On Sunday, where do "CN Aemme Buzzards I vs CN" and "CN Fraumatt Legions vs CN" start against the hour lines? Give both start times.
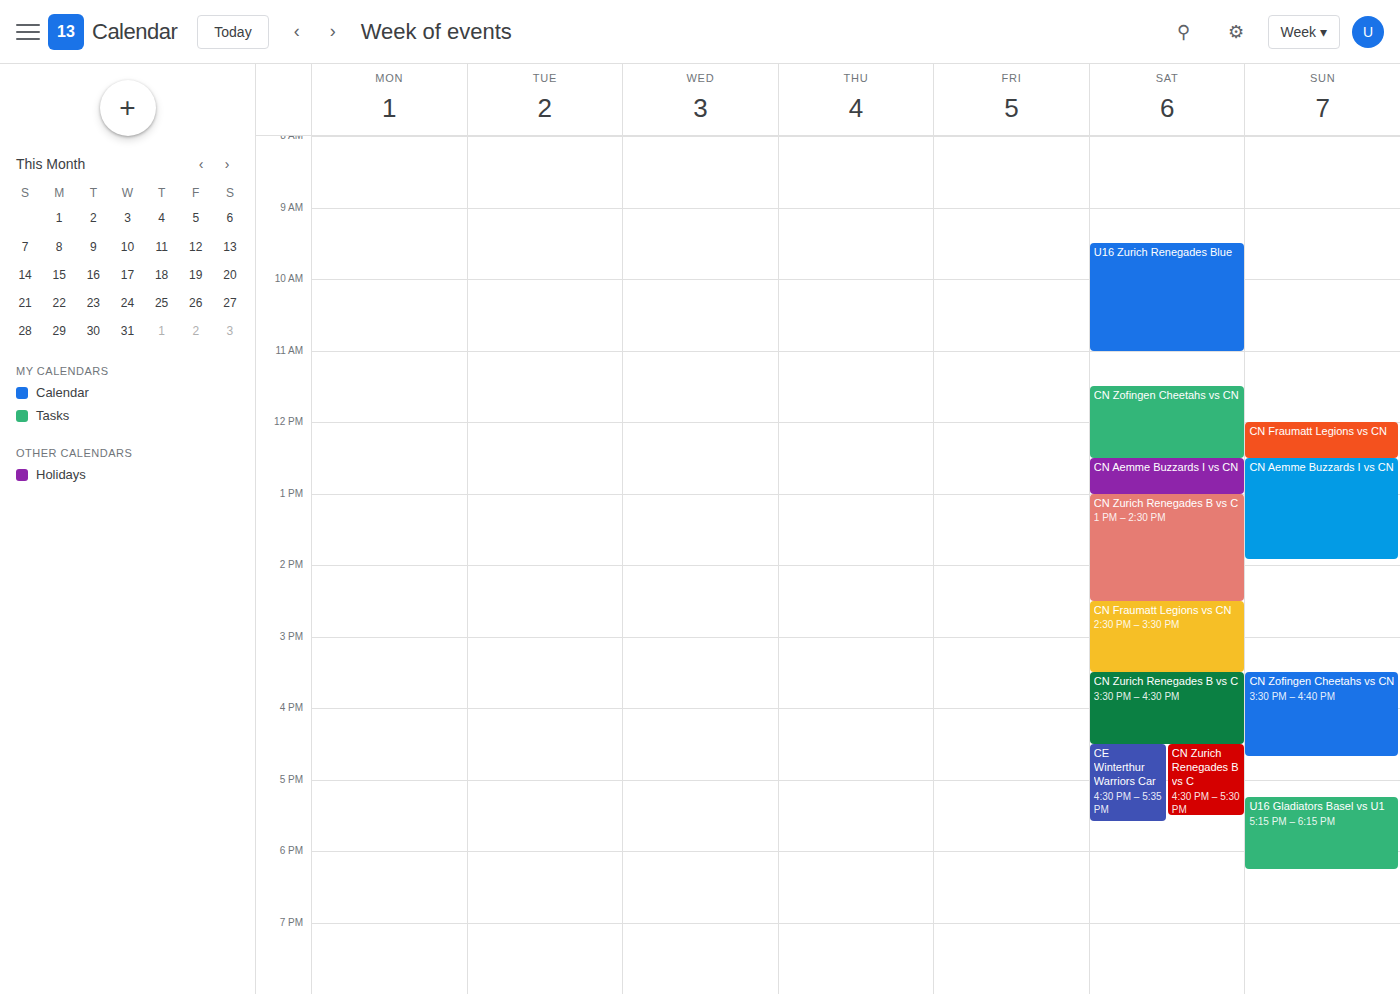
"CN Aemme Buzzards I vs CN": 12:30 PM, halfway between the 12 PM and 1 PM lines. "CN Fraumatt Legions vs CN": 12:00 PM, exactly on the 12 PM line.